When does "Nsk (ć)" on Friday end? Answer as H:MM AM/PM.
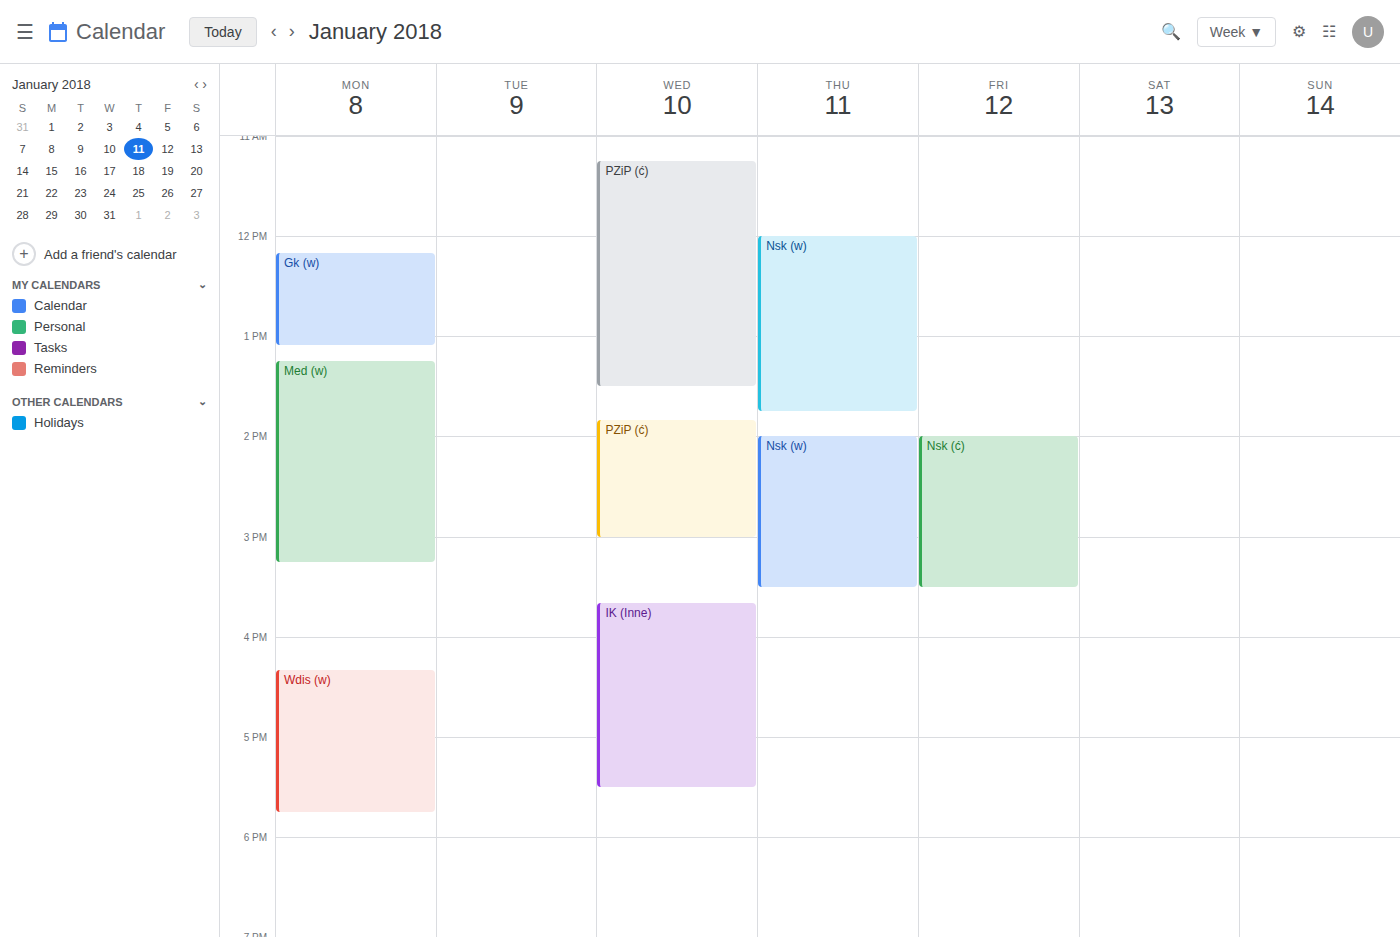
3:30 PM